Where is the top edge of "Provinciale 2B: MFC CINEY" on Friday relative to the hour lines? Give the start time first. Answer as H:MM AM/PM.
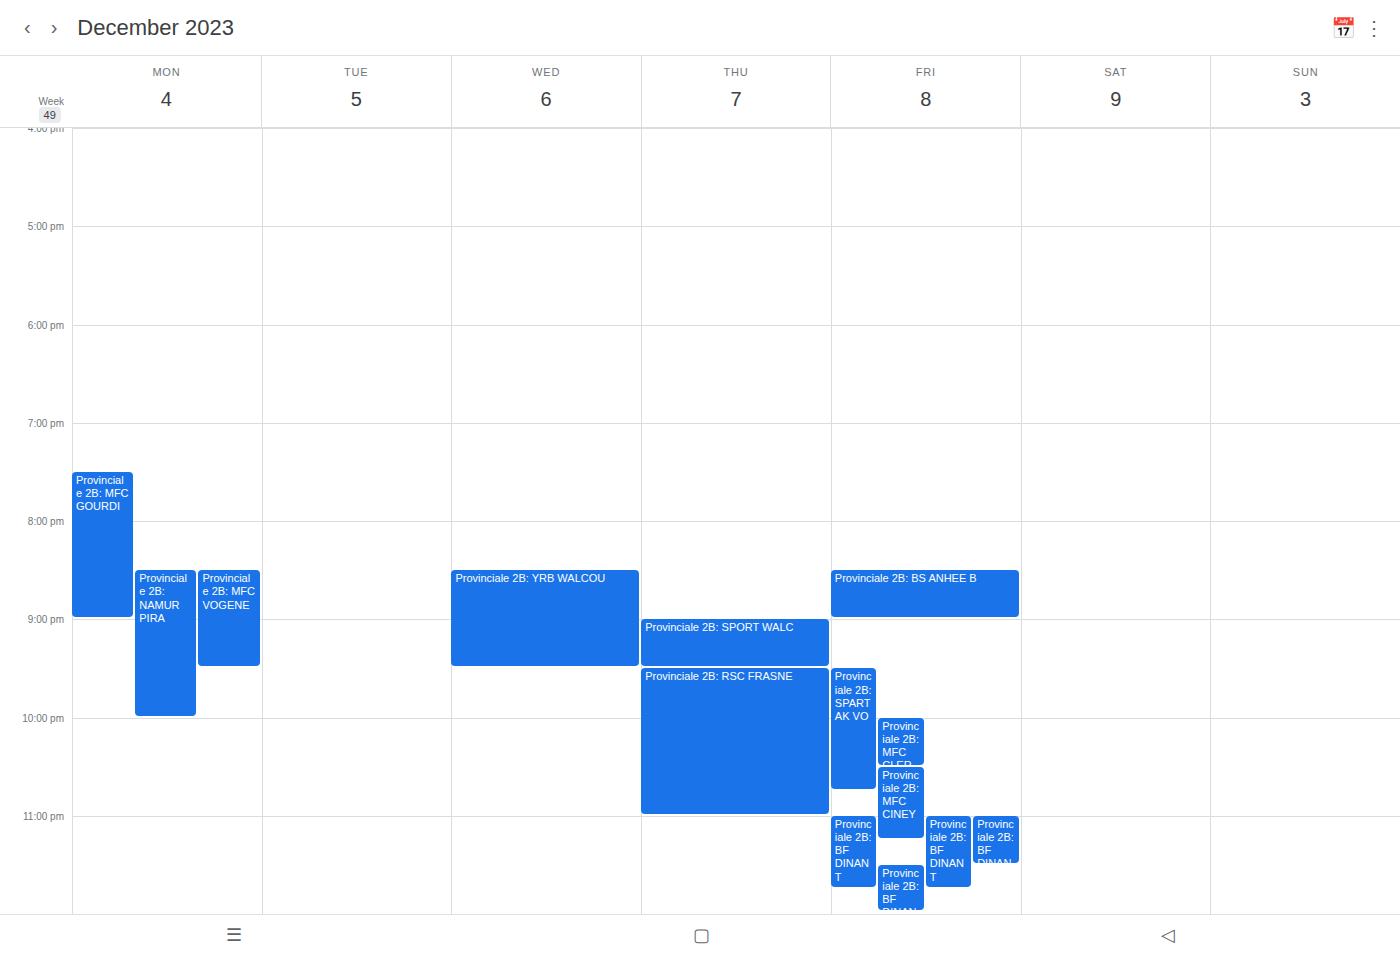
10:30 PM -- halfway between the 10 PM and 11 PM lines.